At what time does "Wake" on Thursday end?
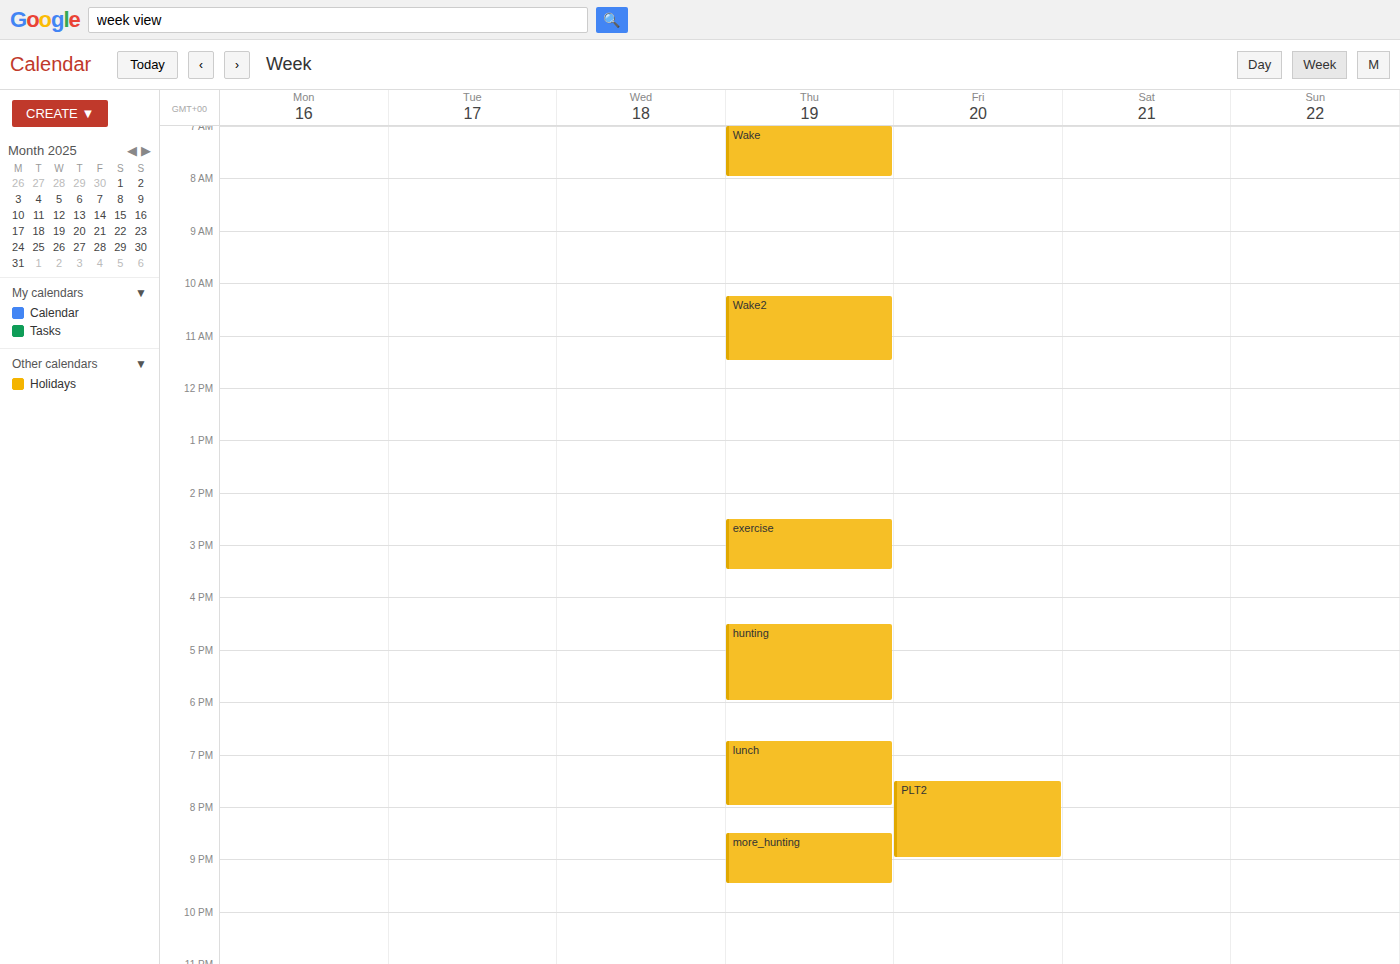
8:00 AM